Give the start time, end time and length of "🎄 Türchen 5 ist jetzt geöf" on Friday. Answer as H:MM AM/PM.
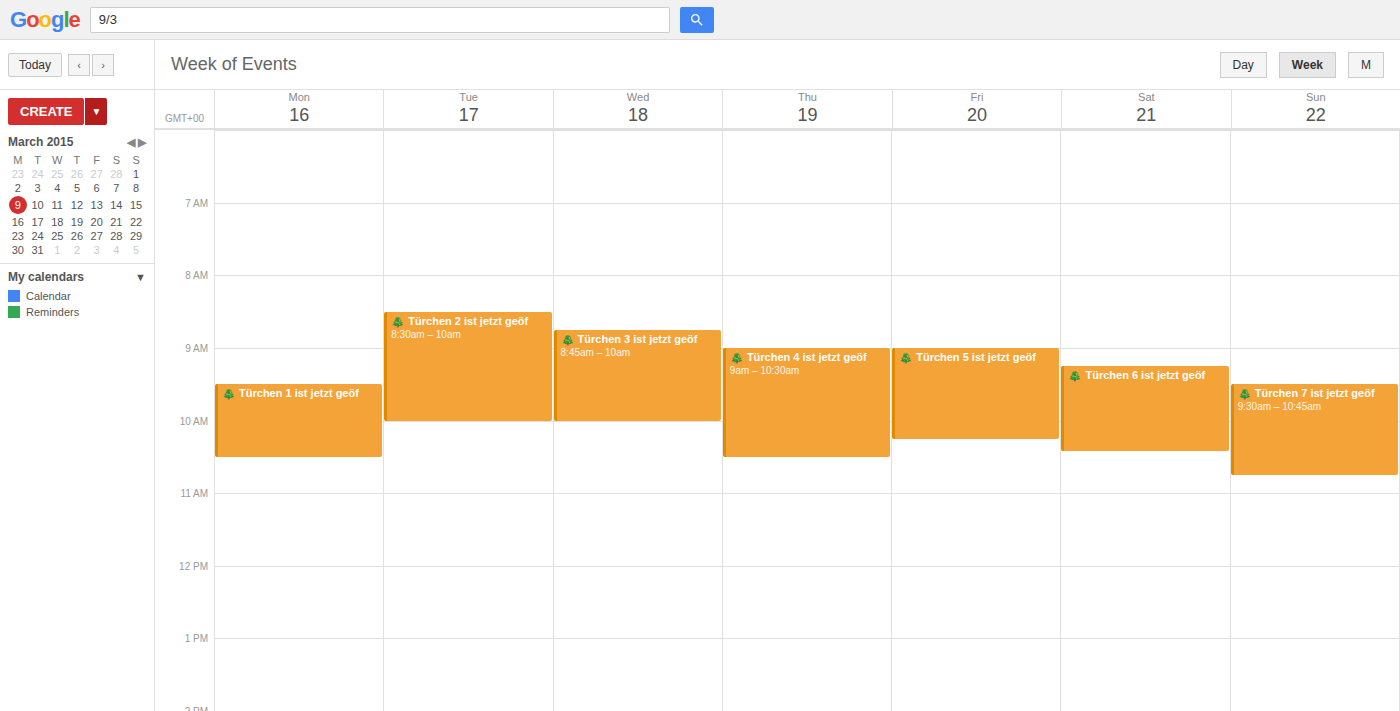
9:00 AM to 10:15 AM, 1 hour 15 minutes